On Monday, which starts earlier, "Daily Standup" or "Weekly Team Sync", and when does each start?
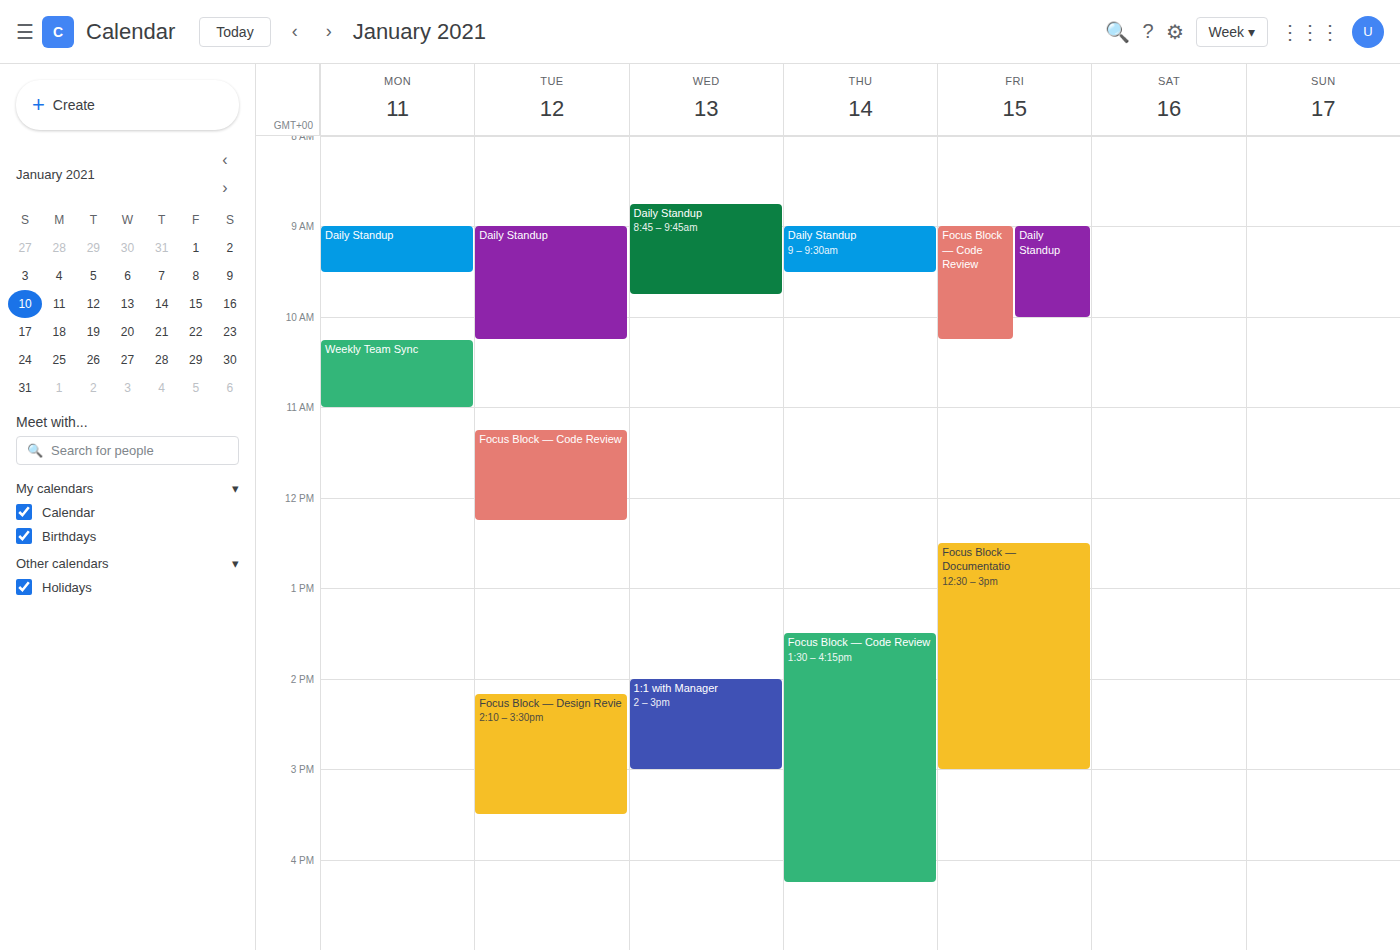
"Daily Standup" 9:00 AM; "Weekly Team Sync" 10:15 AM.